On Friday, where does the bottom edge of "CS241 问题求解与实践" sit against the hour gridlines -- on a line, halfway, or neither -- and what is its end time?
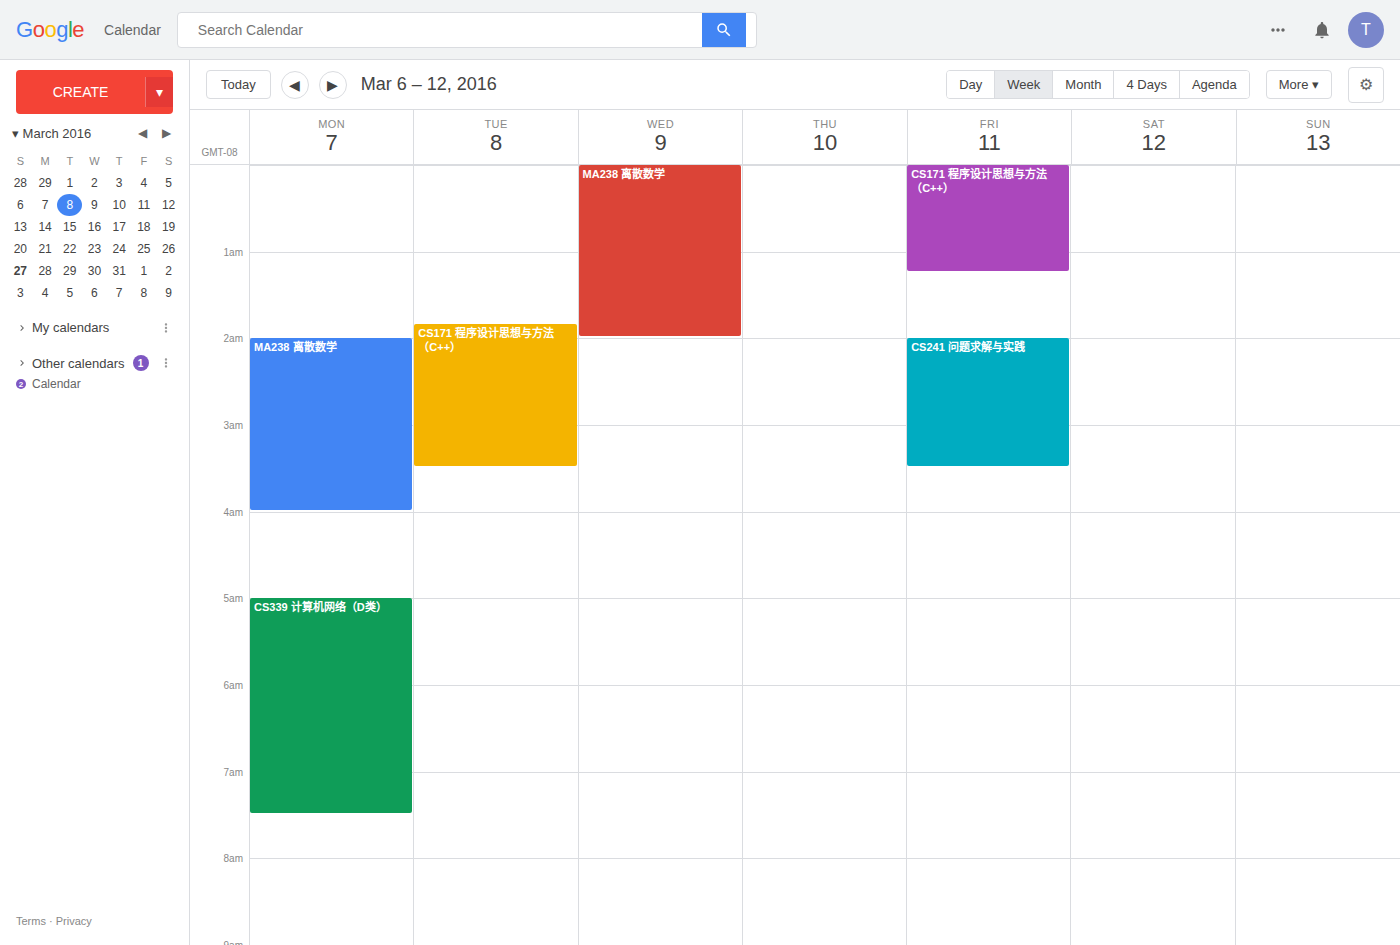
3:30 AM -- halfway between the 3 AM and 4 AM lines.